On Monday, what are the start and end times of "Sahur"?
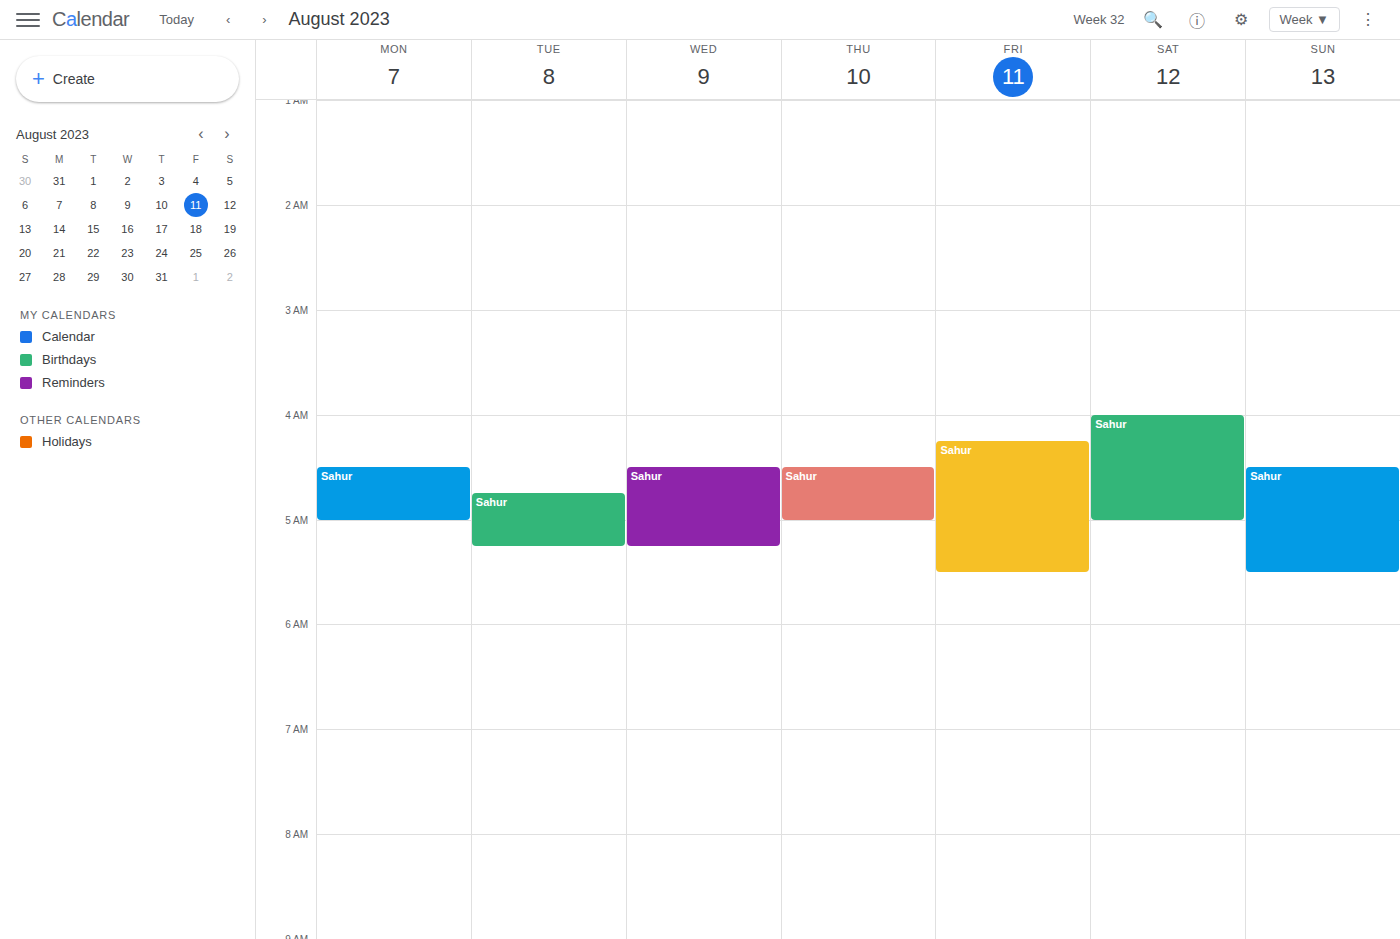
4:30 AM to 5:00 AM